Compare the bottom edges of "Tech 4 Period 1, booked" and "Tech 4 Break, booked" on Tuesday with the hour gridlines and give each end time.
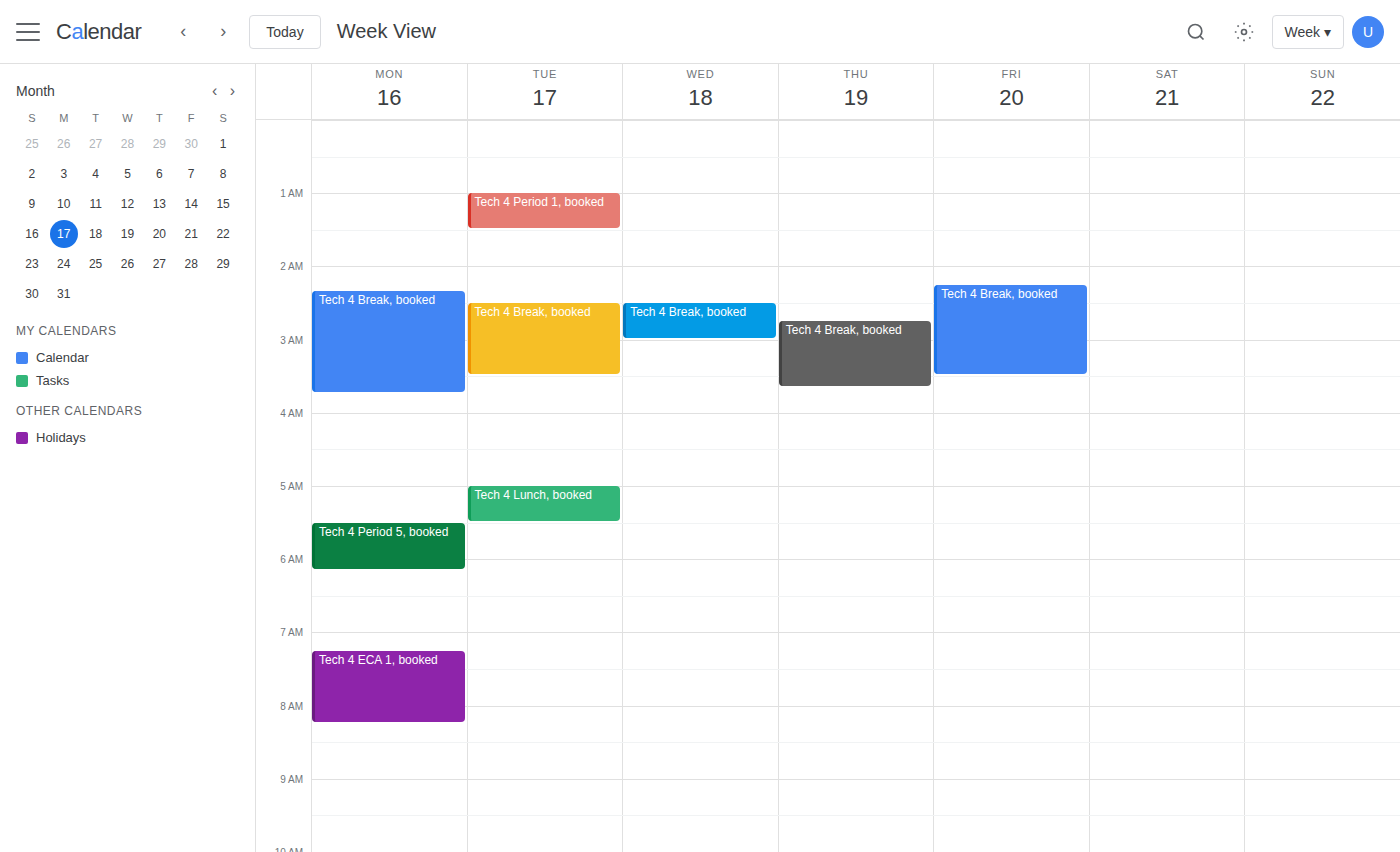
"Tech 4 Period 1, booked": 01:30, halfway between the 01:00 and 02:00 lines. "Tech 4 Break, booked": 03:30, halfway between the 03:00 and 04:00 lines.